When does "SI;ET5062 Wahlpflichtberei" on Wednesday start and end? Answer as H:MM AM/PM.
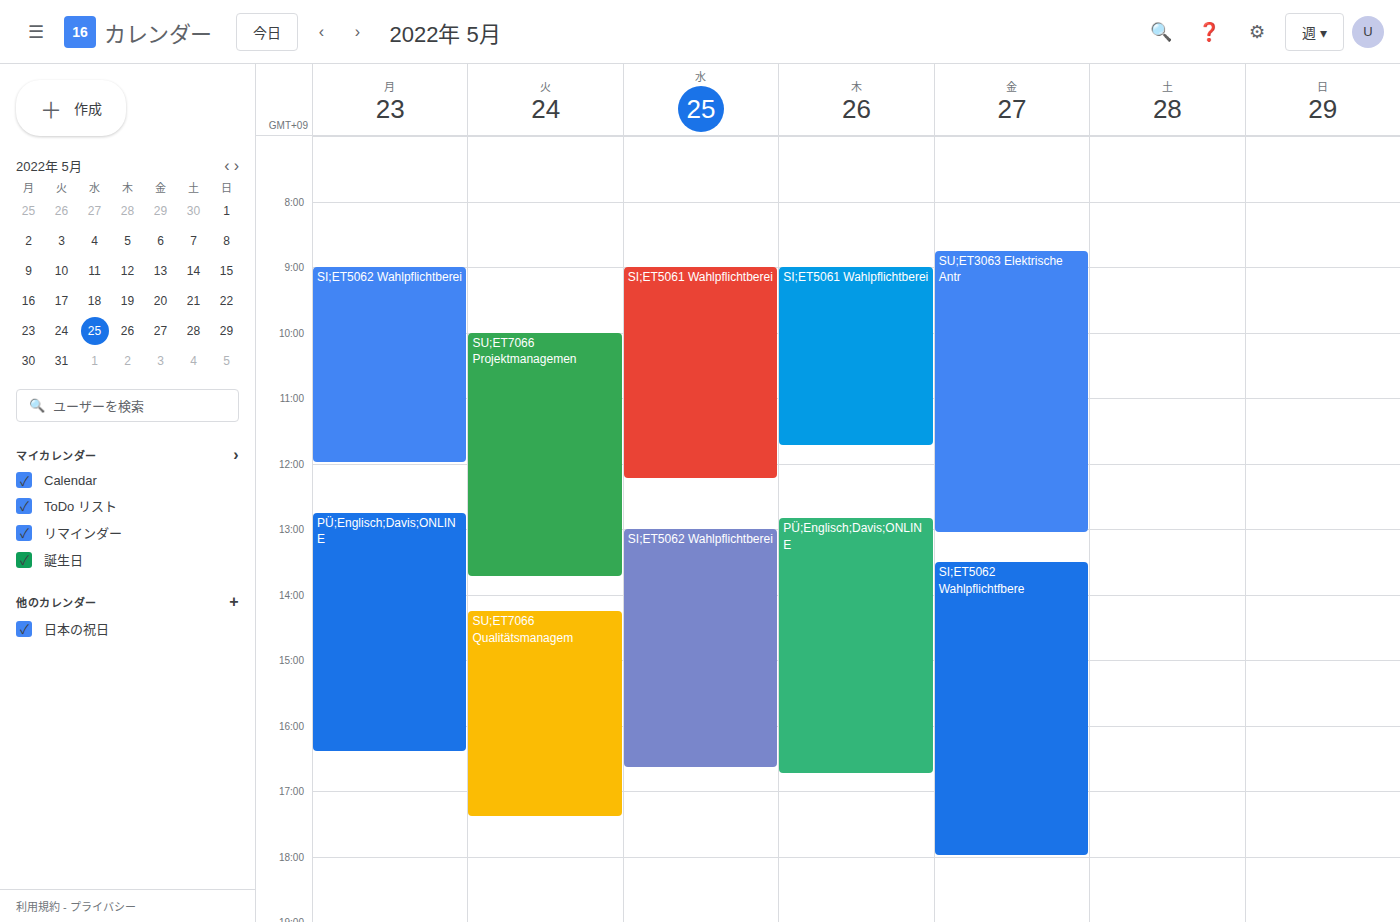
1:00 PM to 4:40 PM